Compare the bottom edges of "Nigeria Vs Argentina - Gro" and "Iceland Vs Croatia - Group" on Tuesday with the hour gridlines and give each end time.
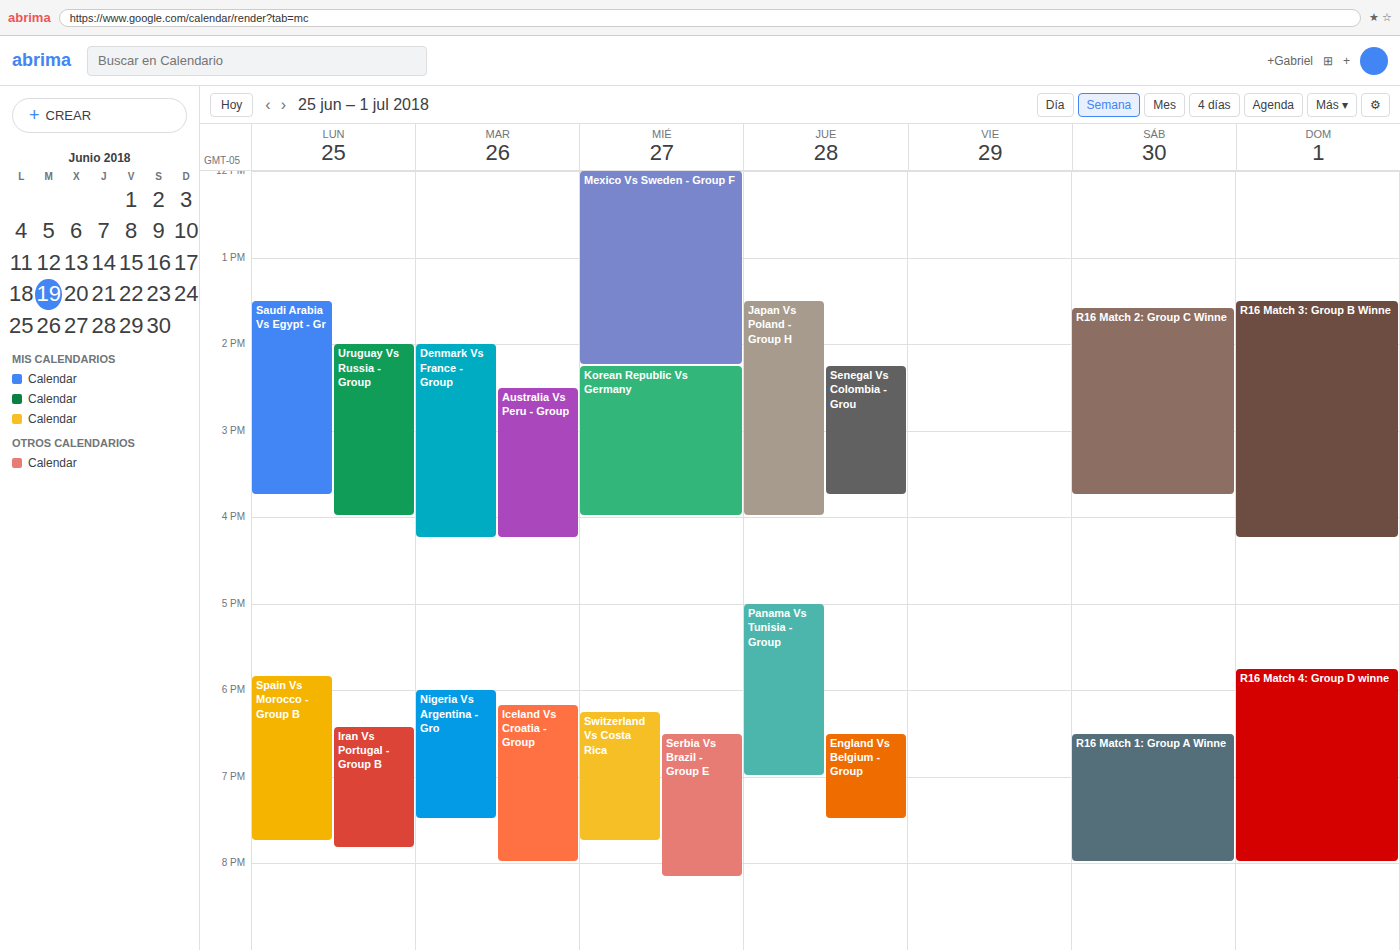
"Nigeria Vs Argentina - Gro": 19:30, halfway between the 19:00 and 20:00 lines. "Iceland Vs Croatia - Group": 20:00, exactly on the 20:00 line.